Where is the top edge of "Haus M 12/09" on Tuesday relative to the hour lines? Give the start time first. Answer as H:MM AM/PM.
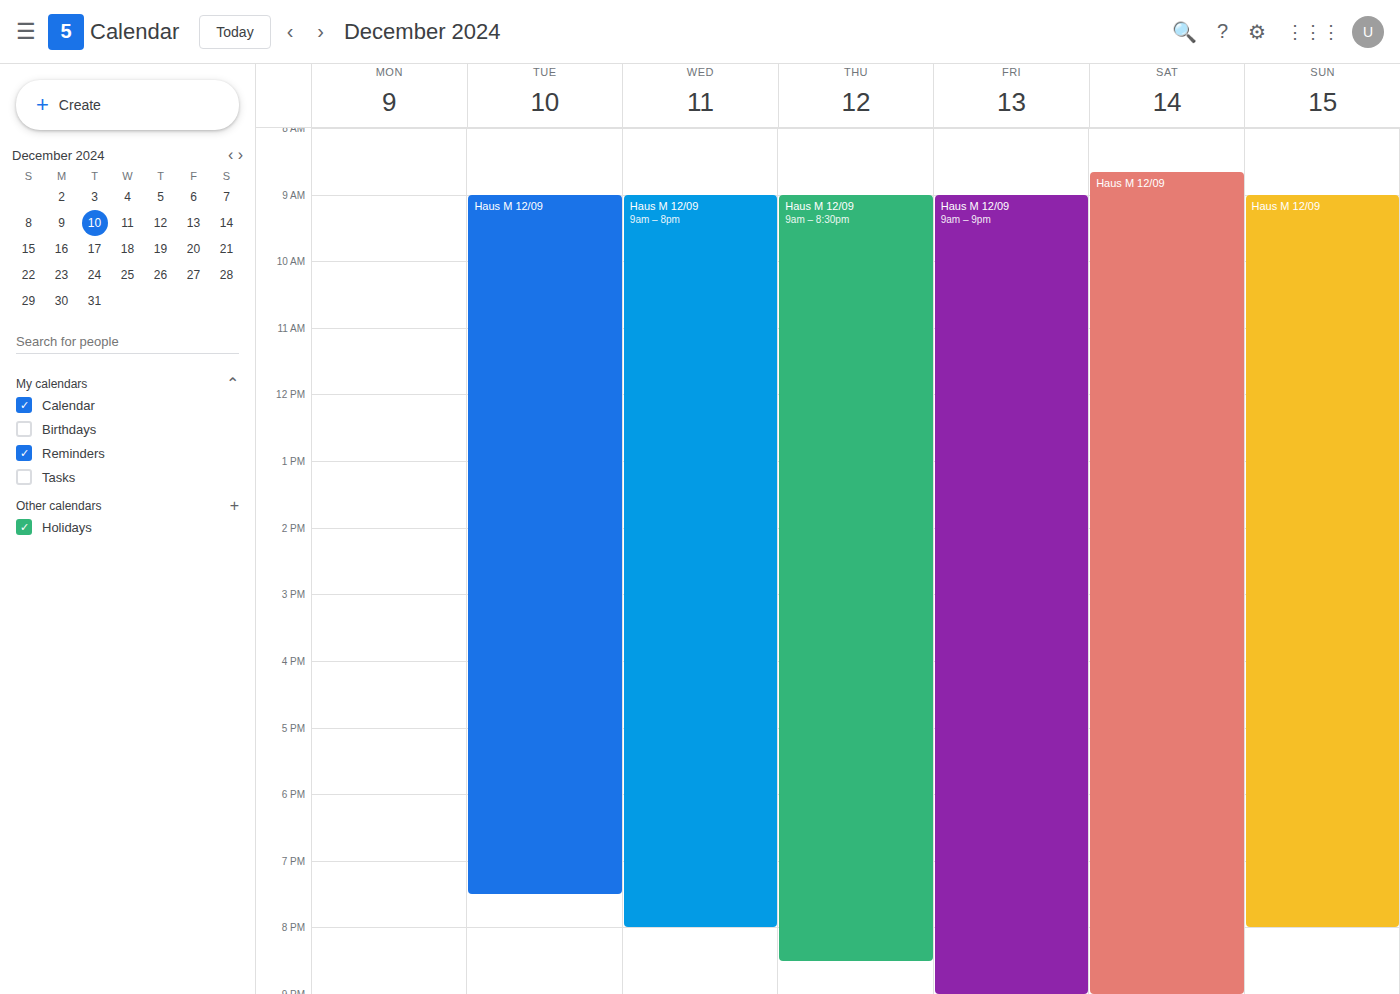
9:00 AM -- exactly on the 9 AM line.